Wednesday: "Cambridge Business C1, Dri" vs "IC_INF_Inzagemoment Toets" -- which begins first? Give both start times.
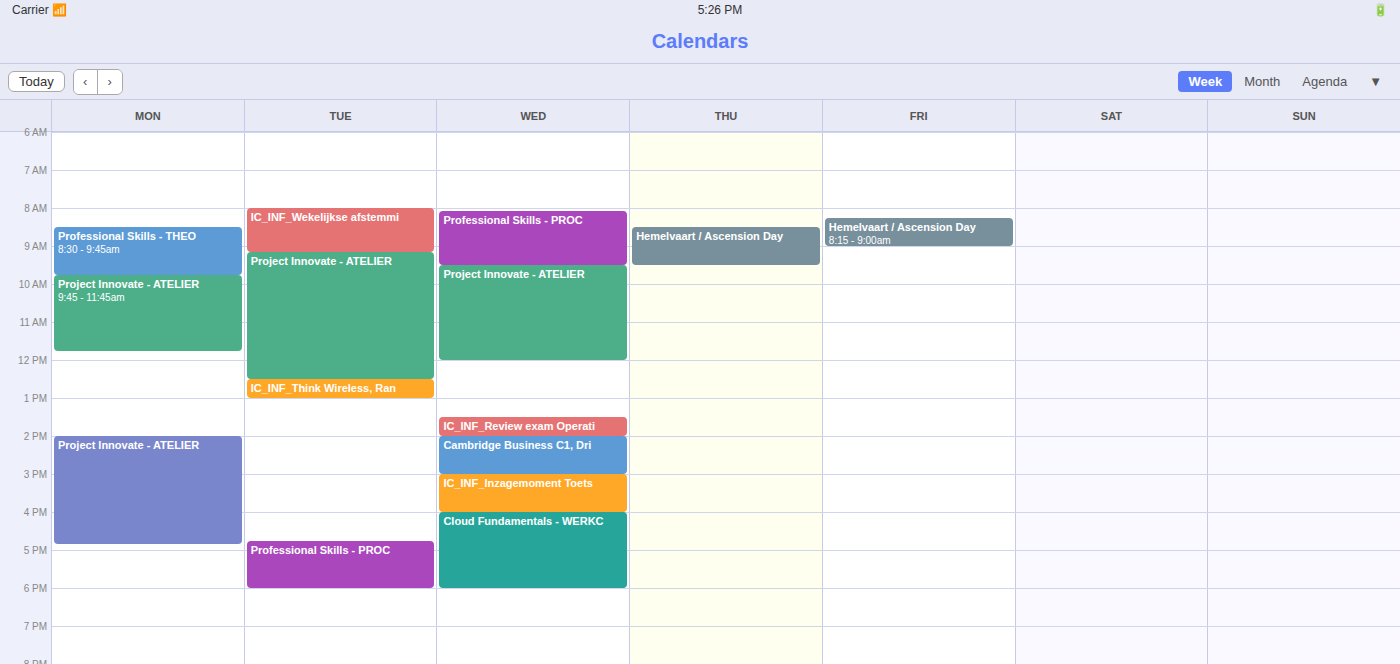
"Cambridge Business C1, Dri" 2:00 PM; "IC_INF_Inzagemoment Toets" 3:00 PM.